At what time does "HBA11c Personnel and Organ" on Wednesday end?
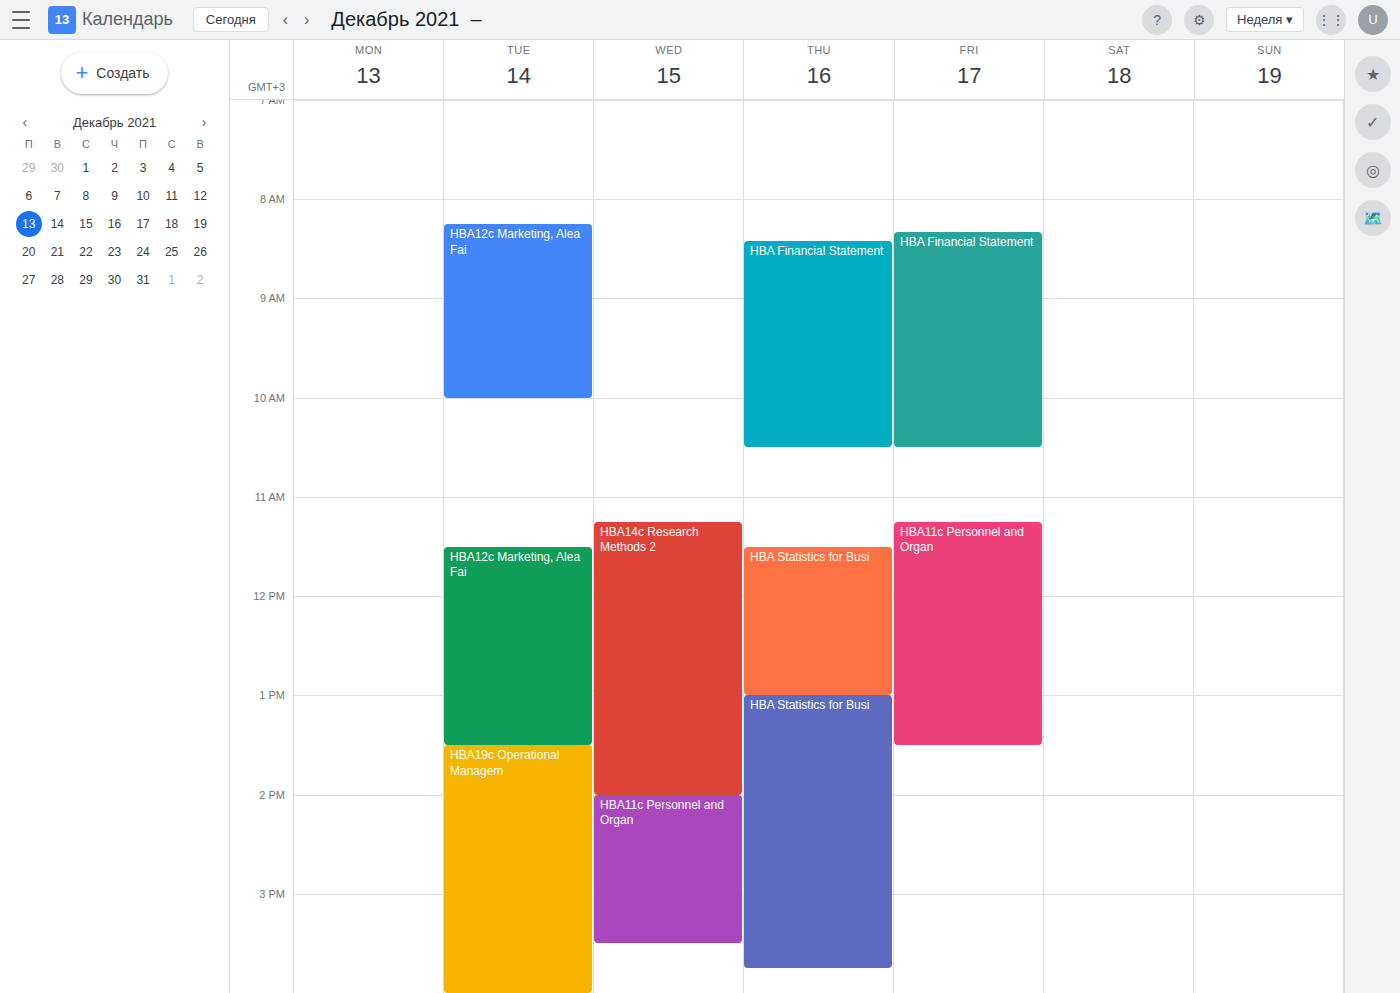
3:30 PM